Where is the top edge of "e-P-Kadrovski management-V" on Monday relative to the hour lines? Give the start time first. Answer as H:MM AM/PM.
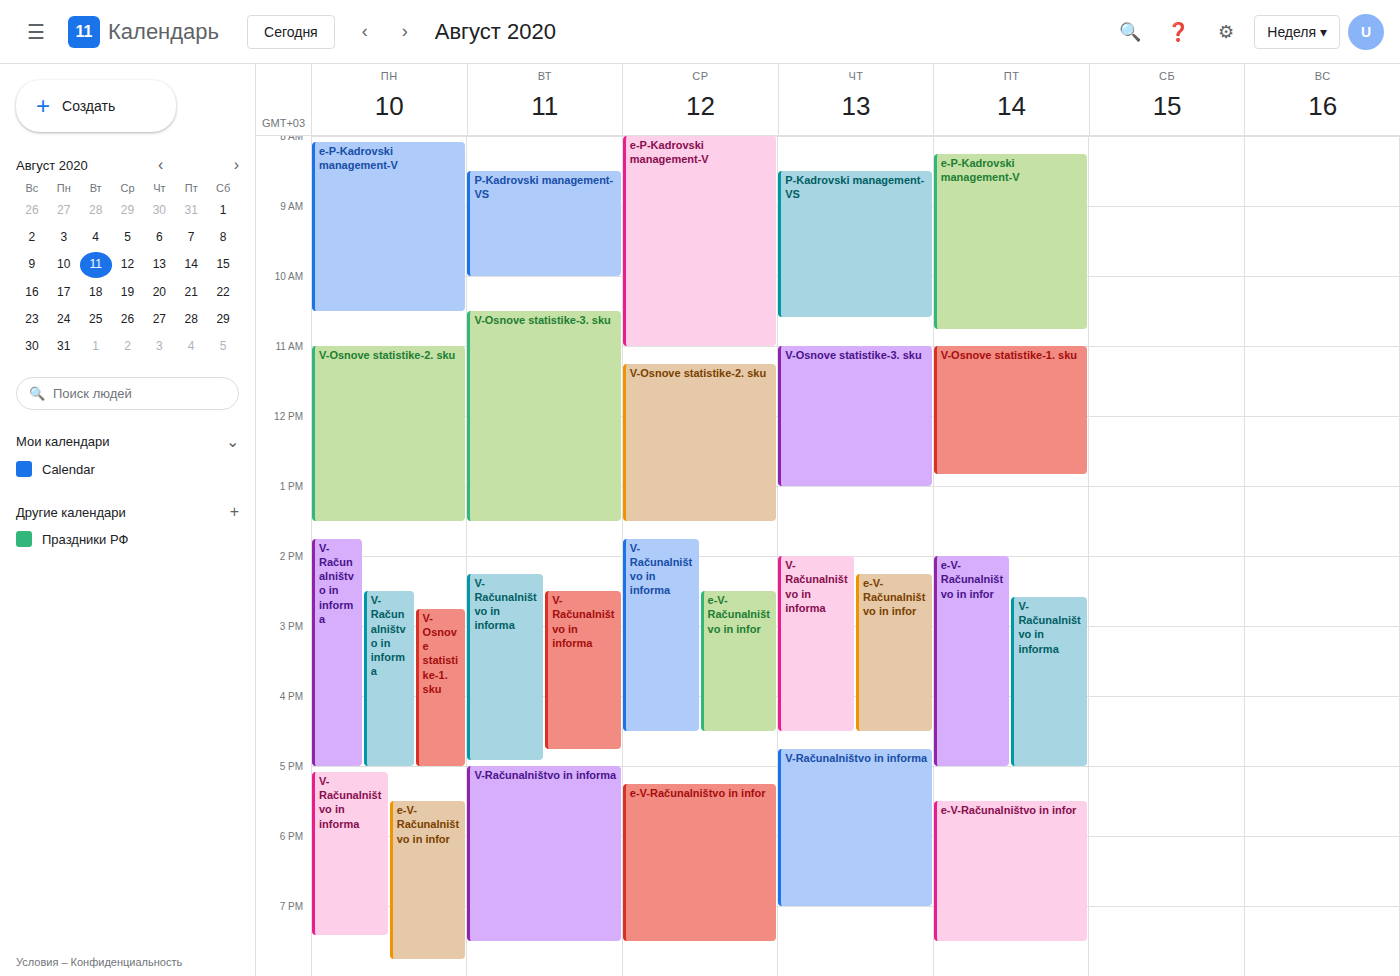
8:05 AM -- neither: 5 minutes below the 8 AM line and 55 minutes above the 9 AM line.